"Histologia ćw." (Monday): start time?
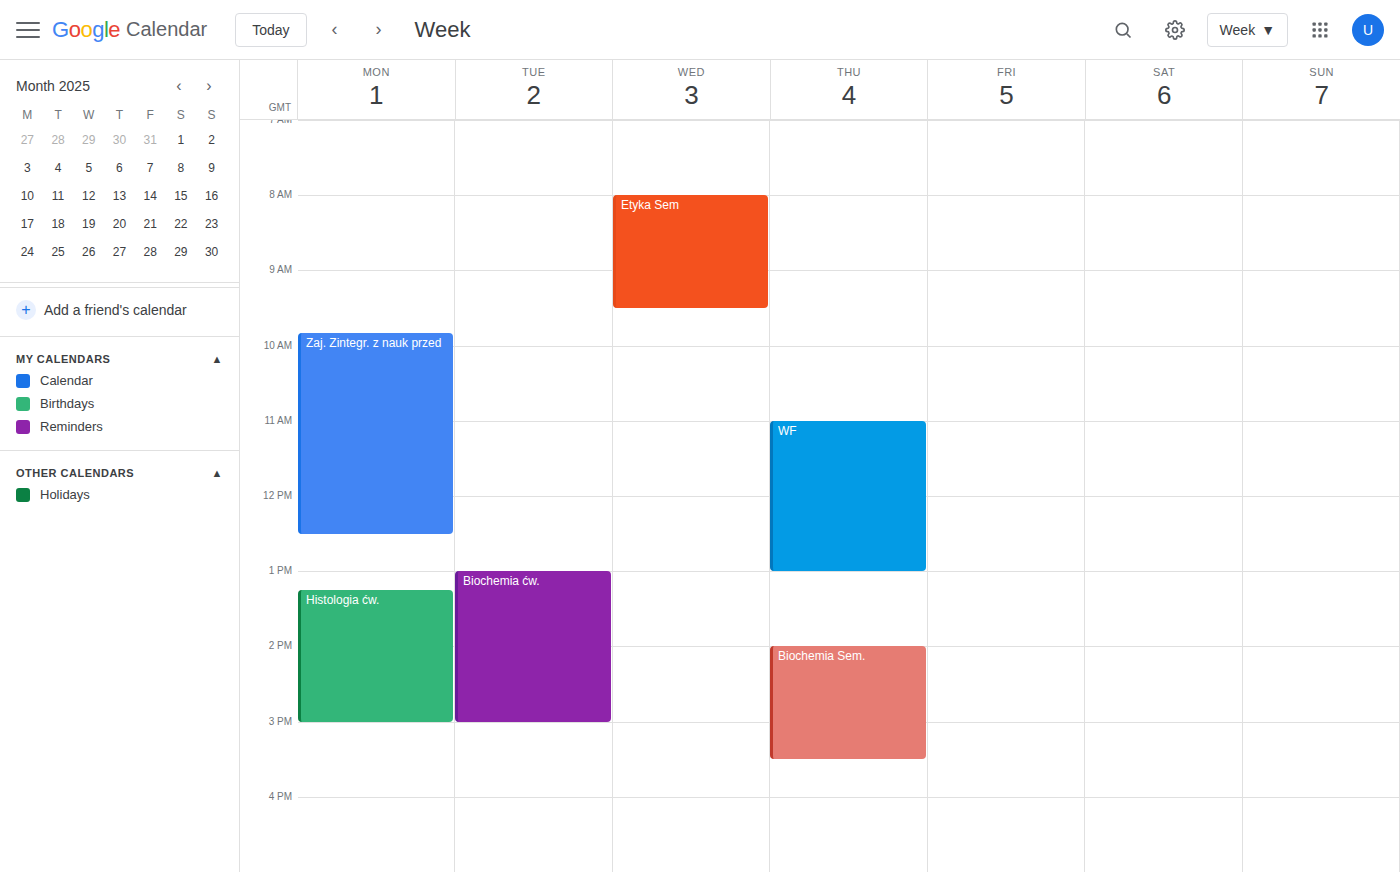
1:15 PM